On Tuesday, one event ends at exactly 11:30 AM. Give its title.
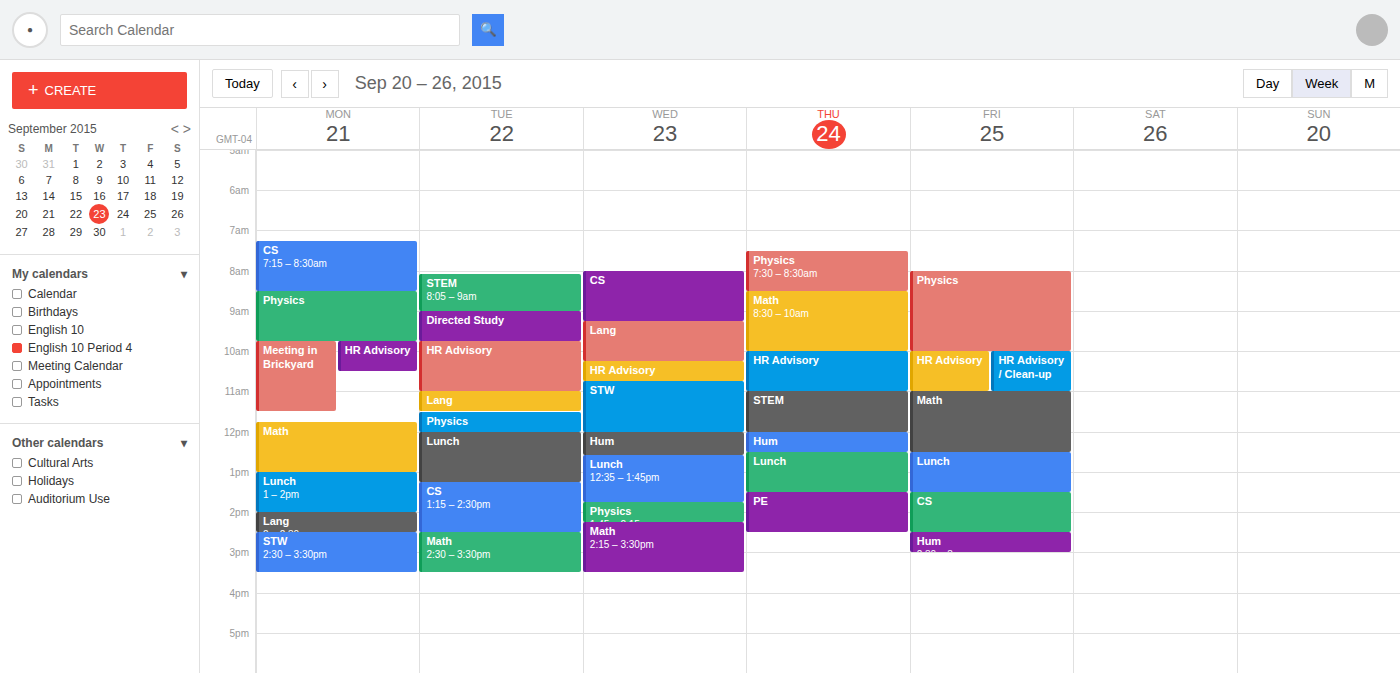
"Lang"